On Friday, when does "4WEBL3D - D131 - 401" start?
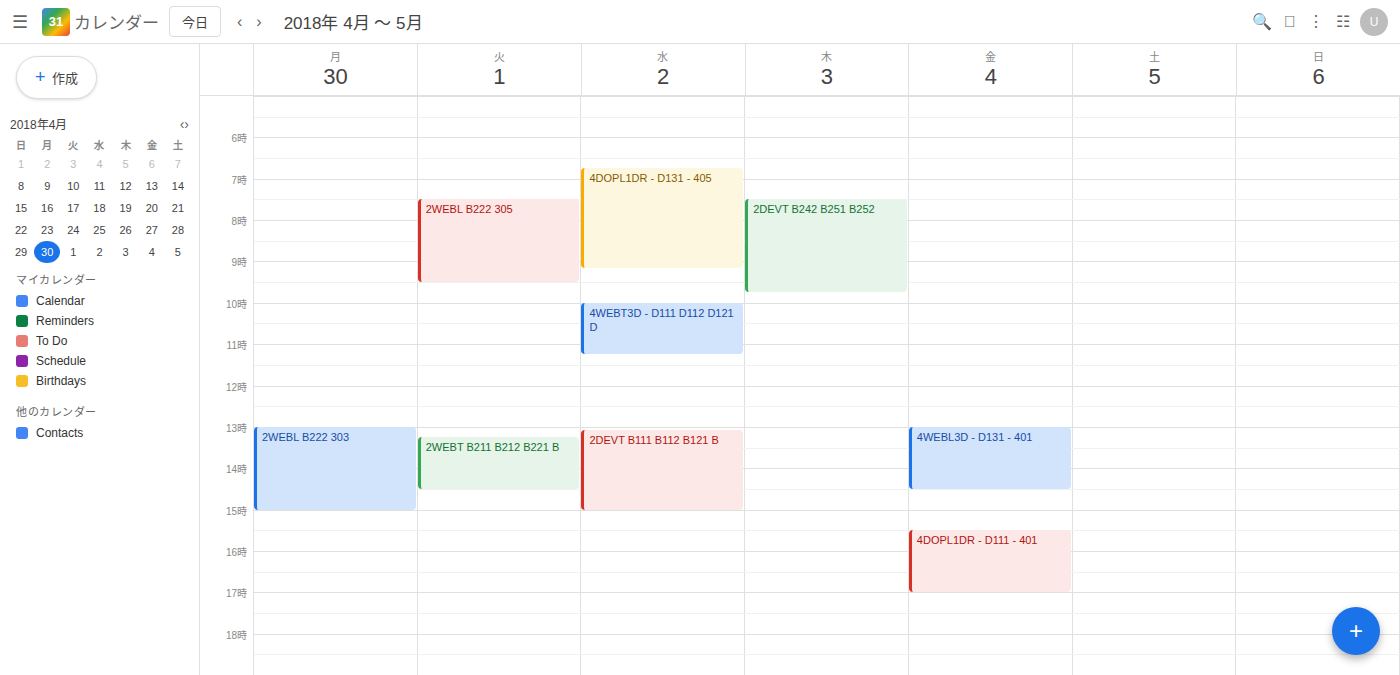
1:00 PM